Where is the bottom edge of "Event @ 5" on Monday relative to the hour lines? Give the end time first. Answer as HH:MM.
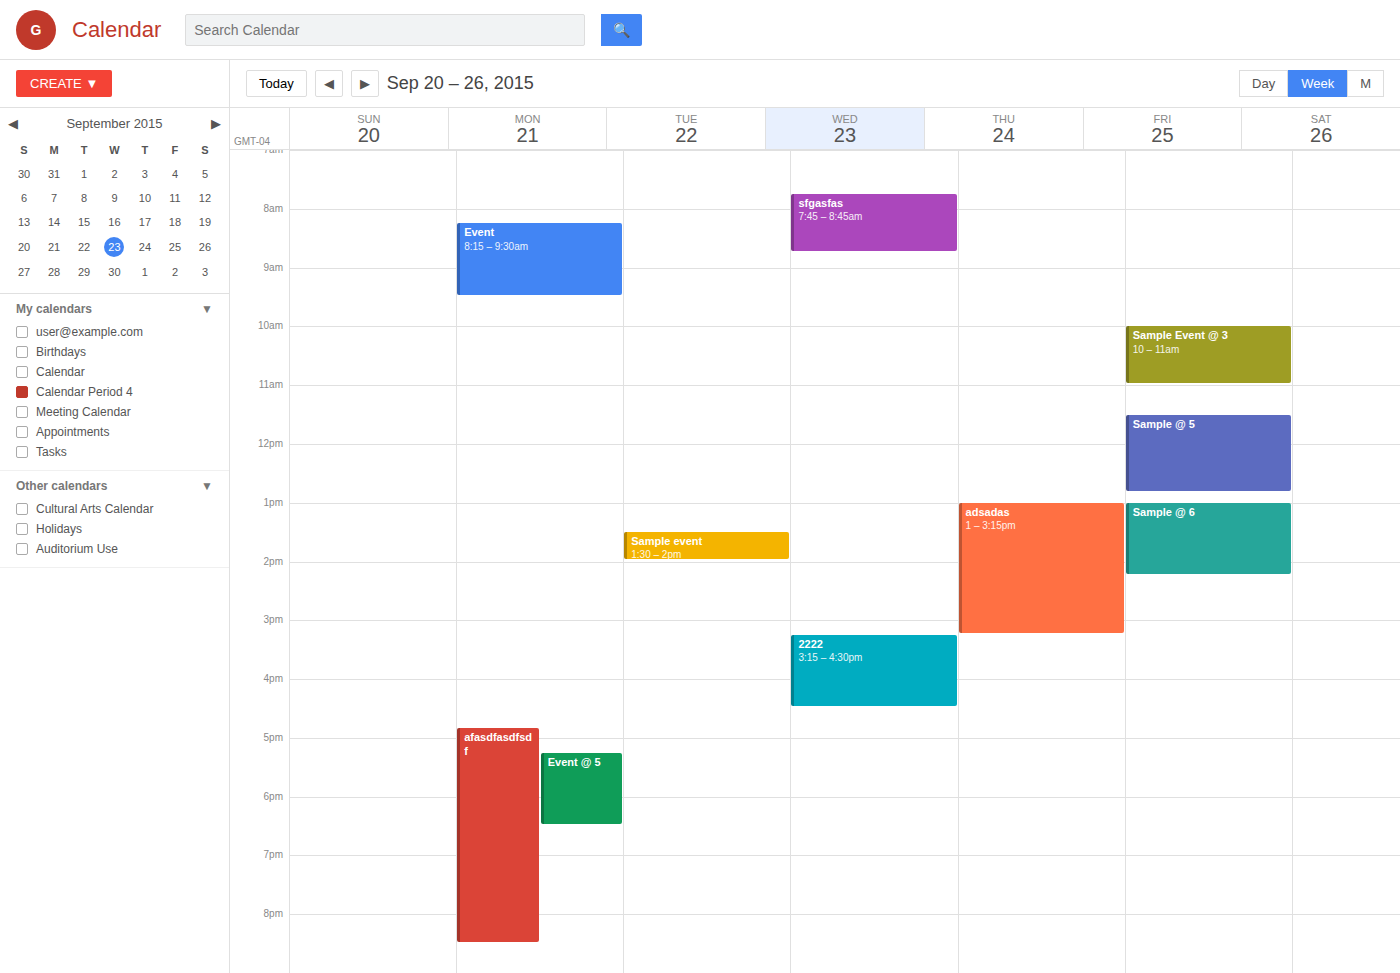
18:30 -- halfway between the 18:00 and 19:00 lines.